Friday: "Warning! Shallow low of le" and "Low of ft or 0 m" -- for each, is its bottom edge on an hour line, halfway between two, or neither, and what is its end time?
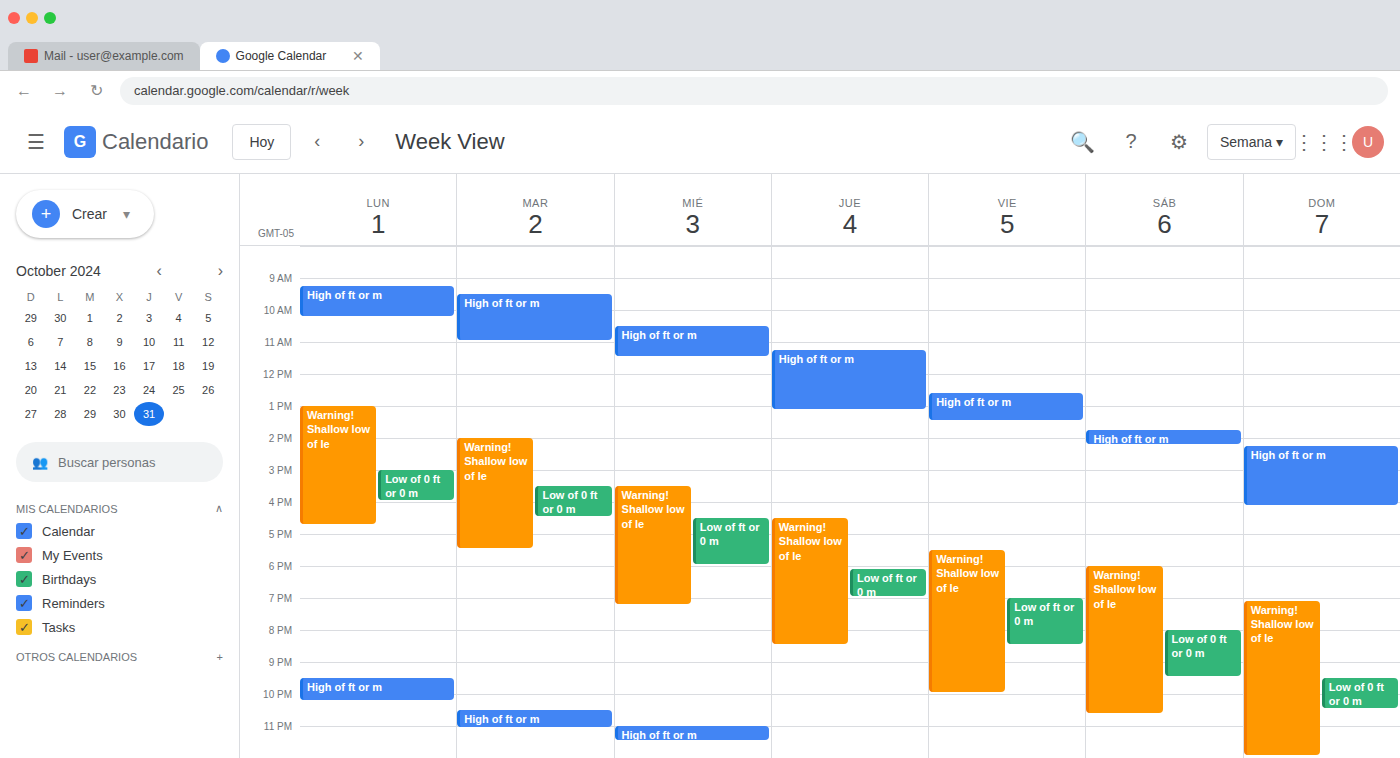
"Warning! Shallow low of le": 22:00, exactly on the 22:00 line. "Low of ft or 0 m": 20:30, halfway between the 20:00 and 21:00 lines.